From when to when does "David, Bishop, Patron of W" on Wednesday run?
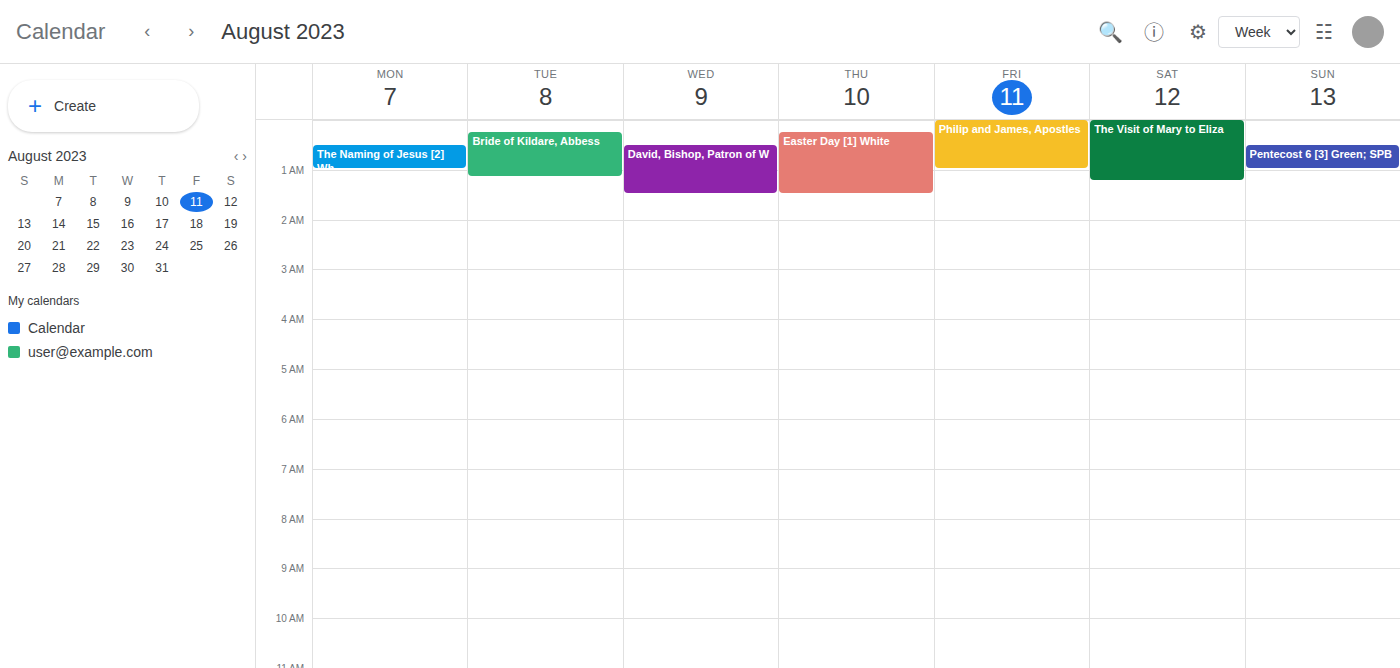
12:30 AM to 1:30 AM